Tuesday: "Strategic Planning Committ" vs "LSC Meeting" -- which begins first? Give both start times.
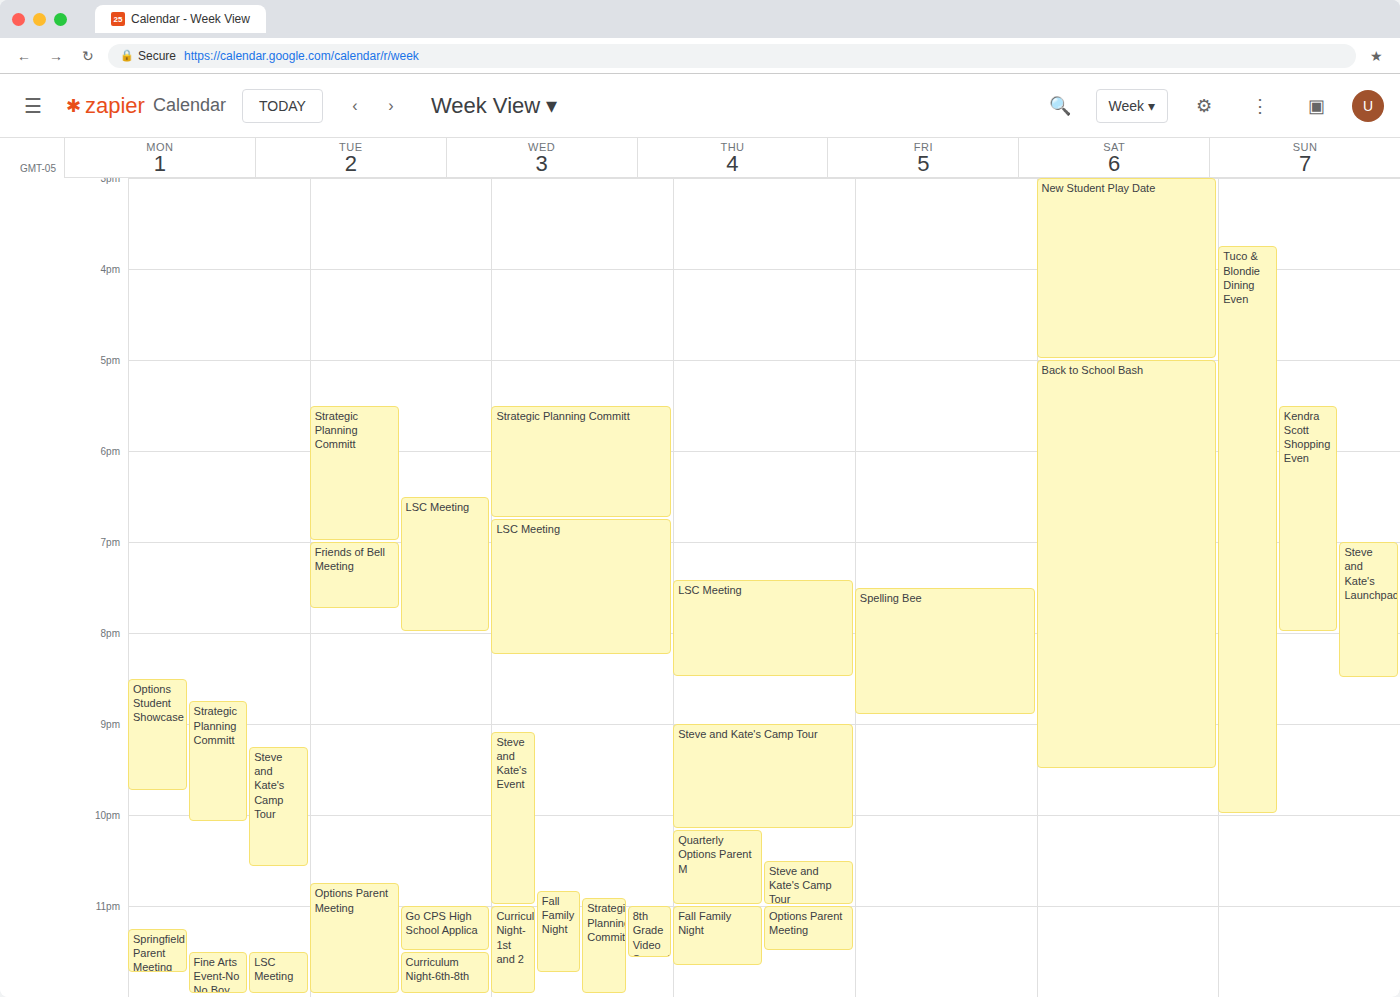
"Strategic Planning Committ" 17:30; "LSC Meeting" 18:30.